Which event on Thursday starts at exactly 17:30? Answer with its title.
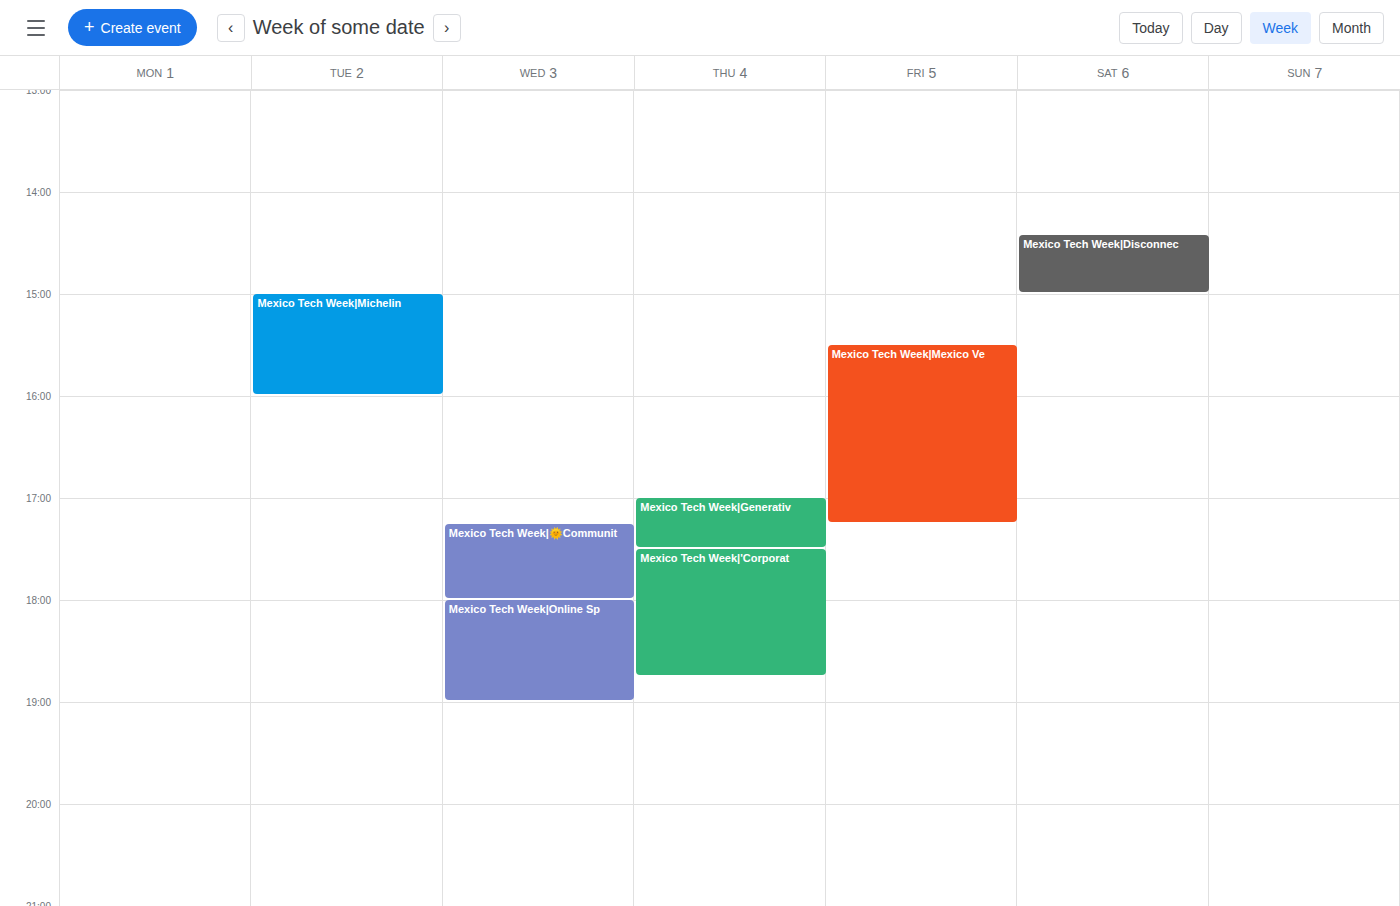
"Mexico Tech Week|'Corporat"